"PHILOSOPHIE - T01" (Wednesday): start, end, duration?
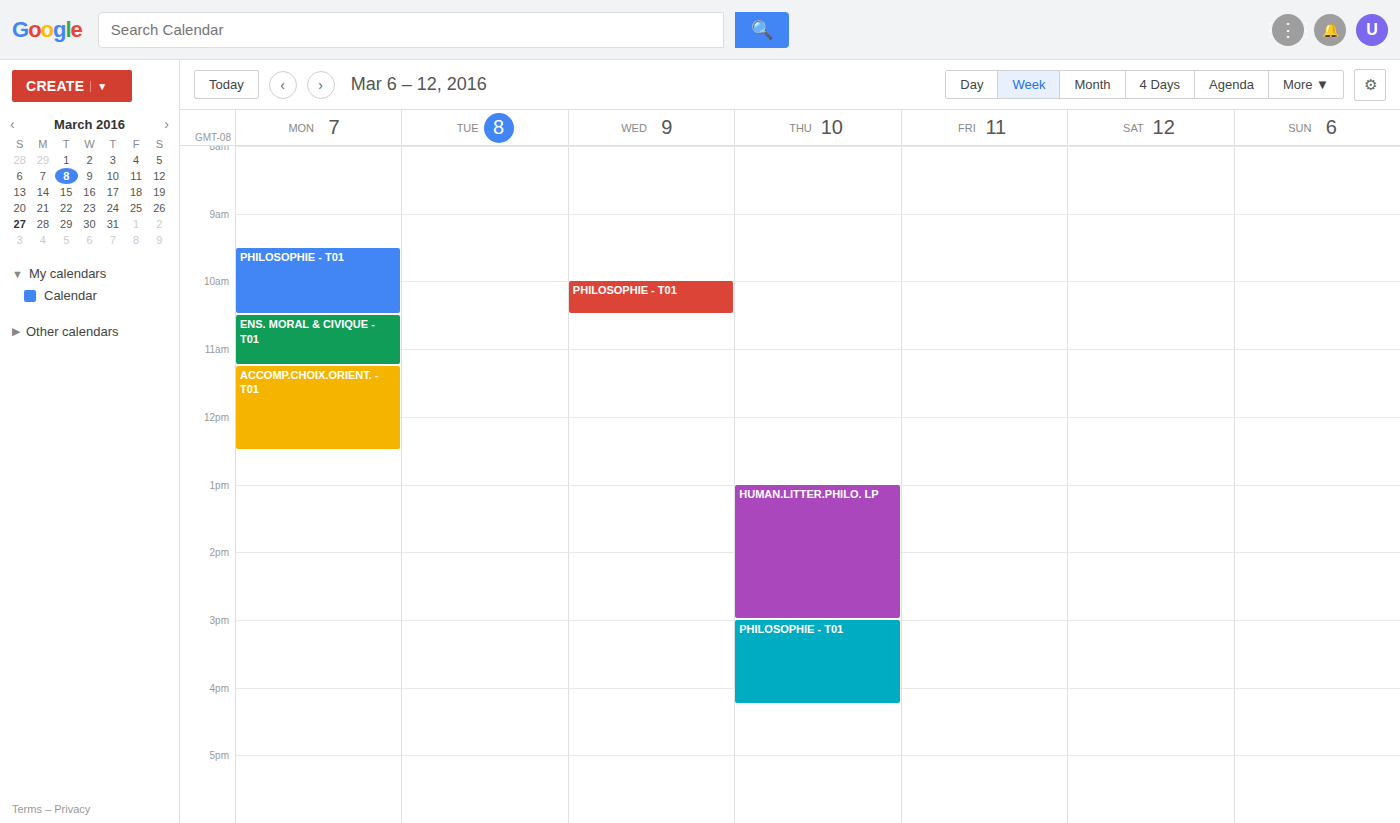
10:00 AM to 10:30 AM, 30 minutes